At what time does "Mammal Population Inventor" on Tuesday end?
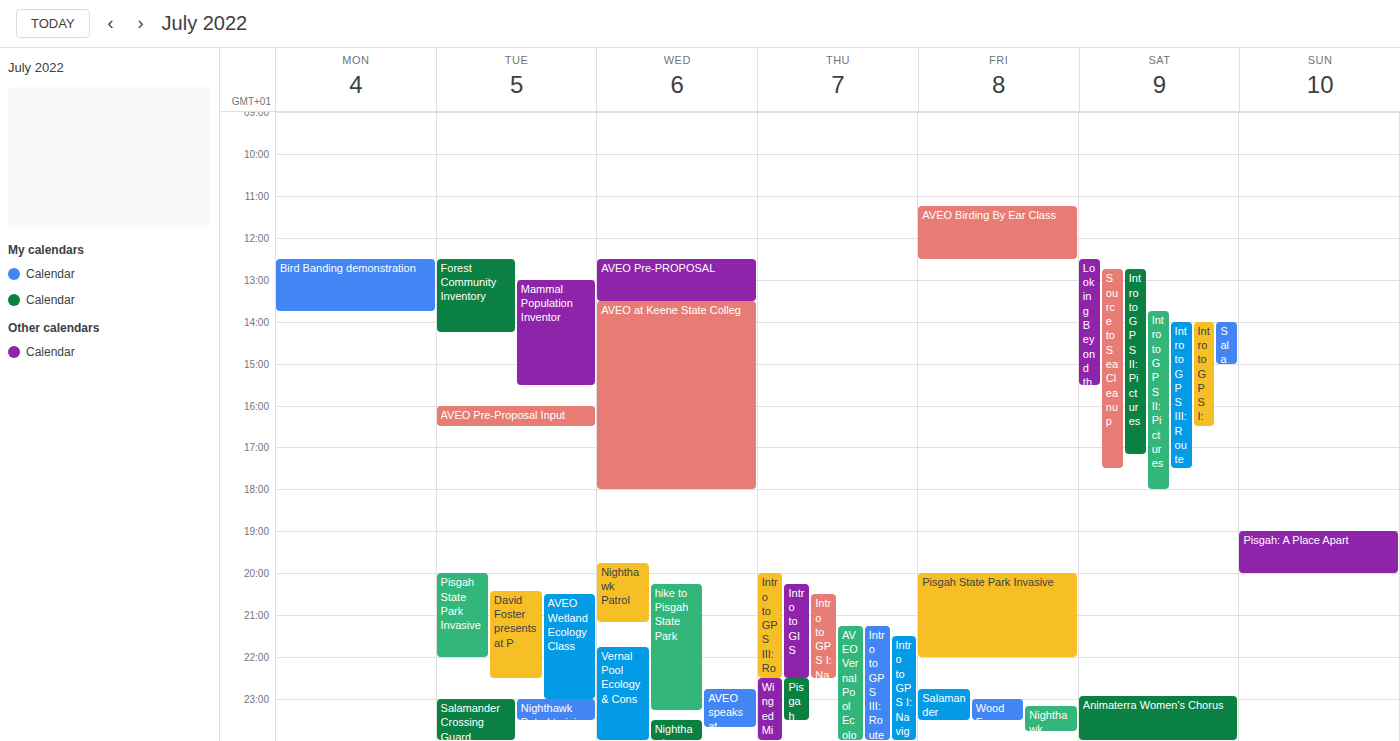
3:30 PM